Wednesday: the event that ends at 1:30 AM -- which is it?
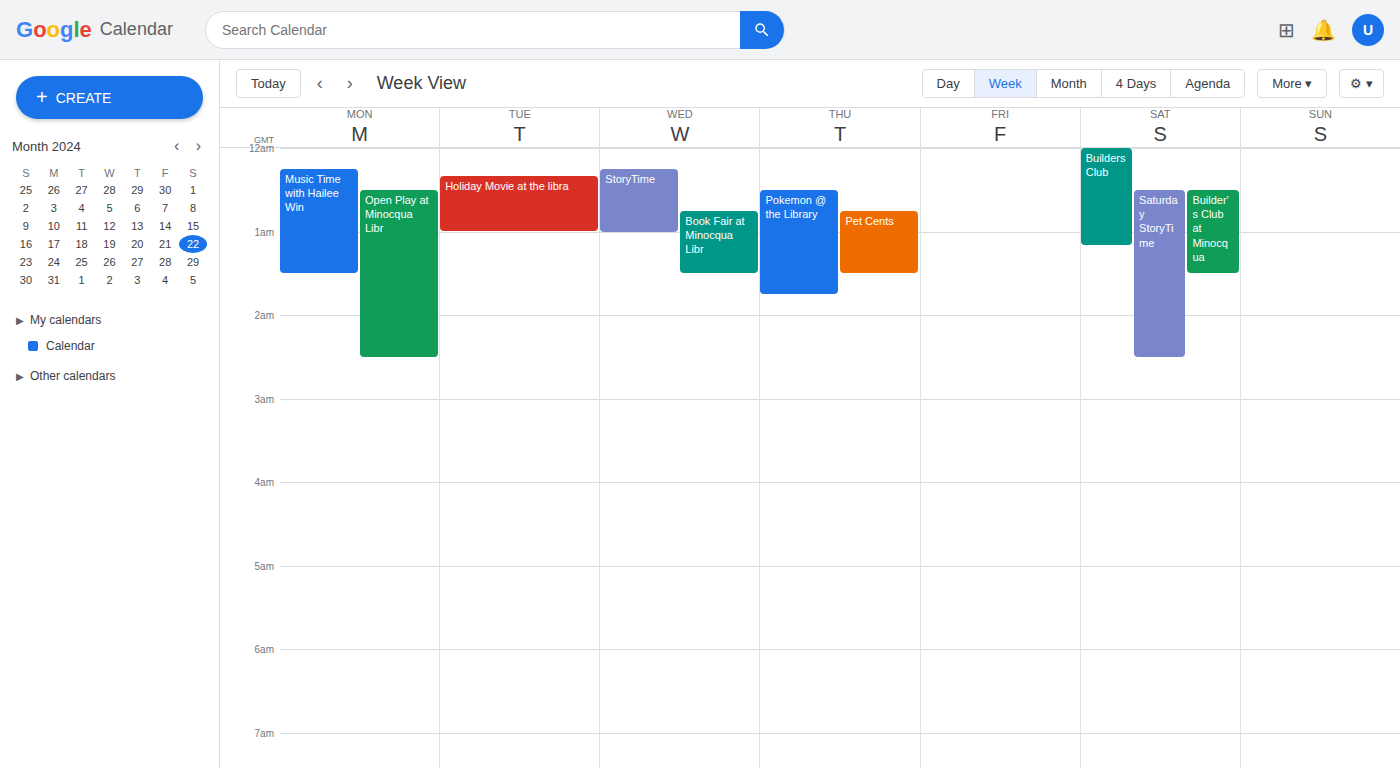
"Book Fair at Minocqua Libr"